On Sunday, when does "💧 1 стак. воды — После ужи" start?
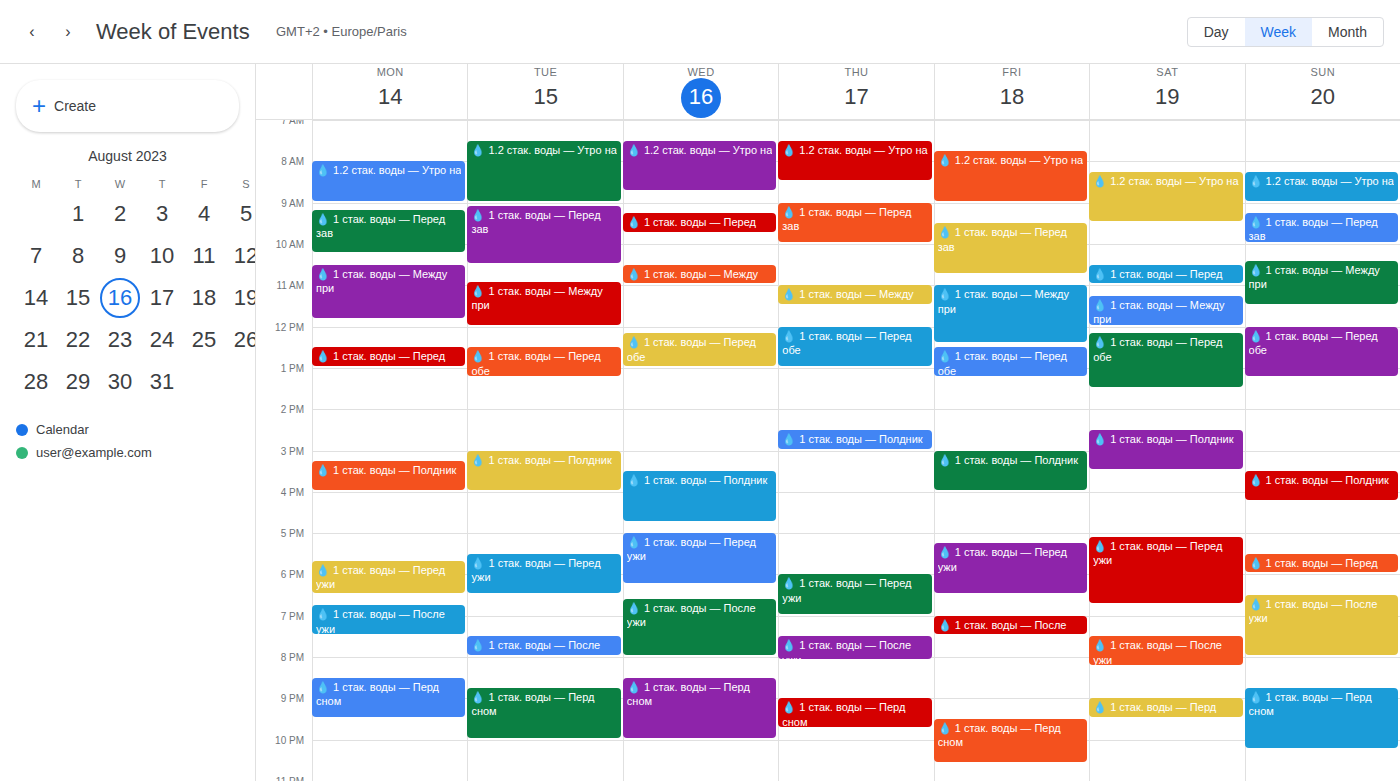
6:30 PM